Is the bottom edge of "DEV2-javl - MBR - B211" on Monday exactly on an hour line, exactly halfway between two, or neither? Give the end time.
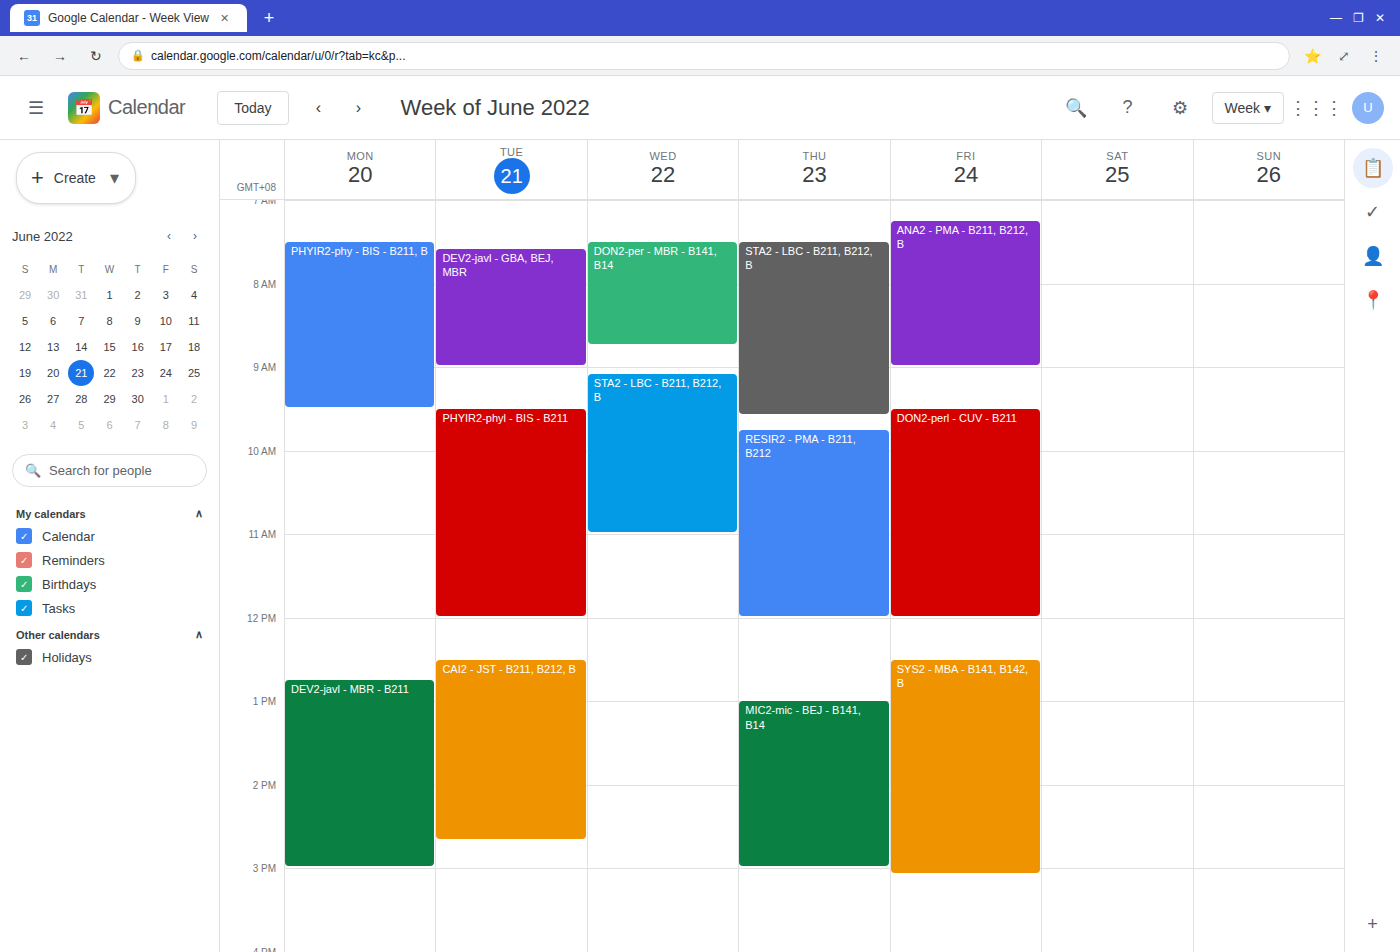
3:00 PM -- exactly on the 3 PM line.